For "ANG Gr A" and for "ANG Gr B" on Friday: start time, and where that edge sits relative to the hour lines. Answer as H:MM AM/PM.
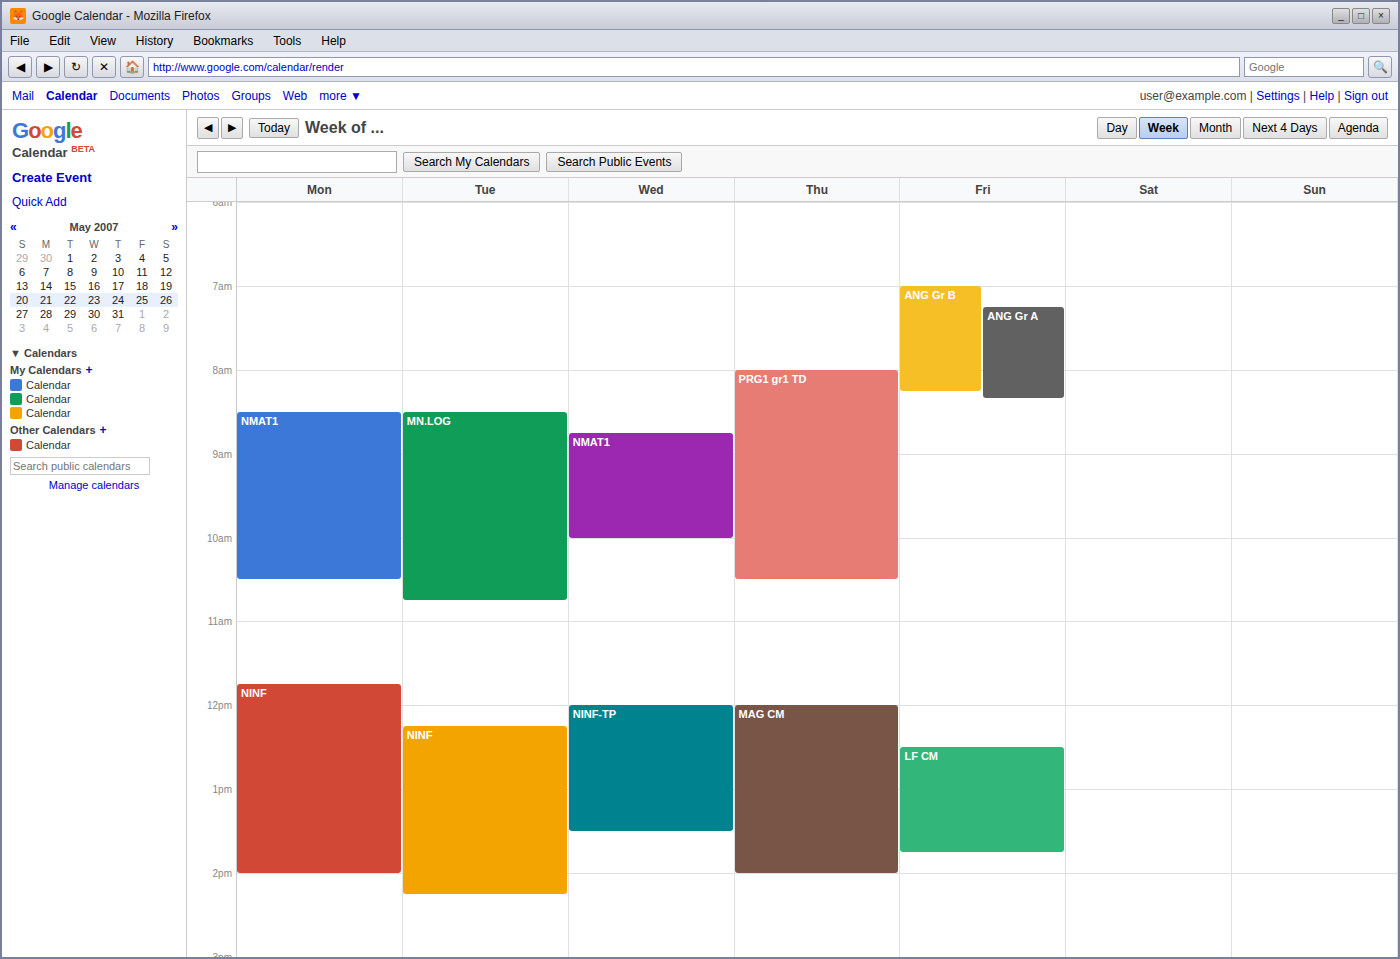
"ANG Gr A": 7:15 AM, neither: a quarter of the way from the 7 AM line to the 8 AM line. "ANG Gr B": 7:00 AM, exactly on the 7 AM line.